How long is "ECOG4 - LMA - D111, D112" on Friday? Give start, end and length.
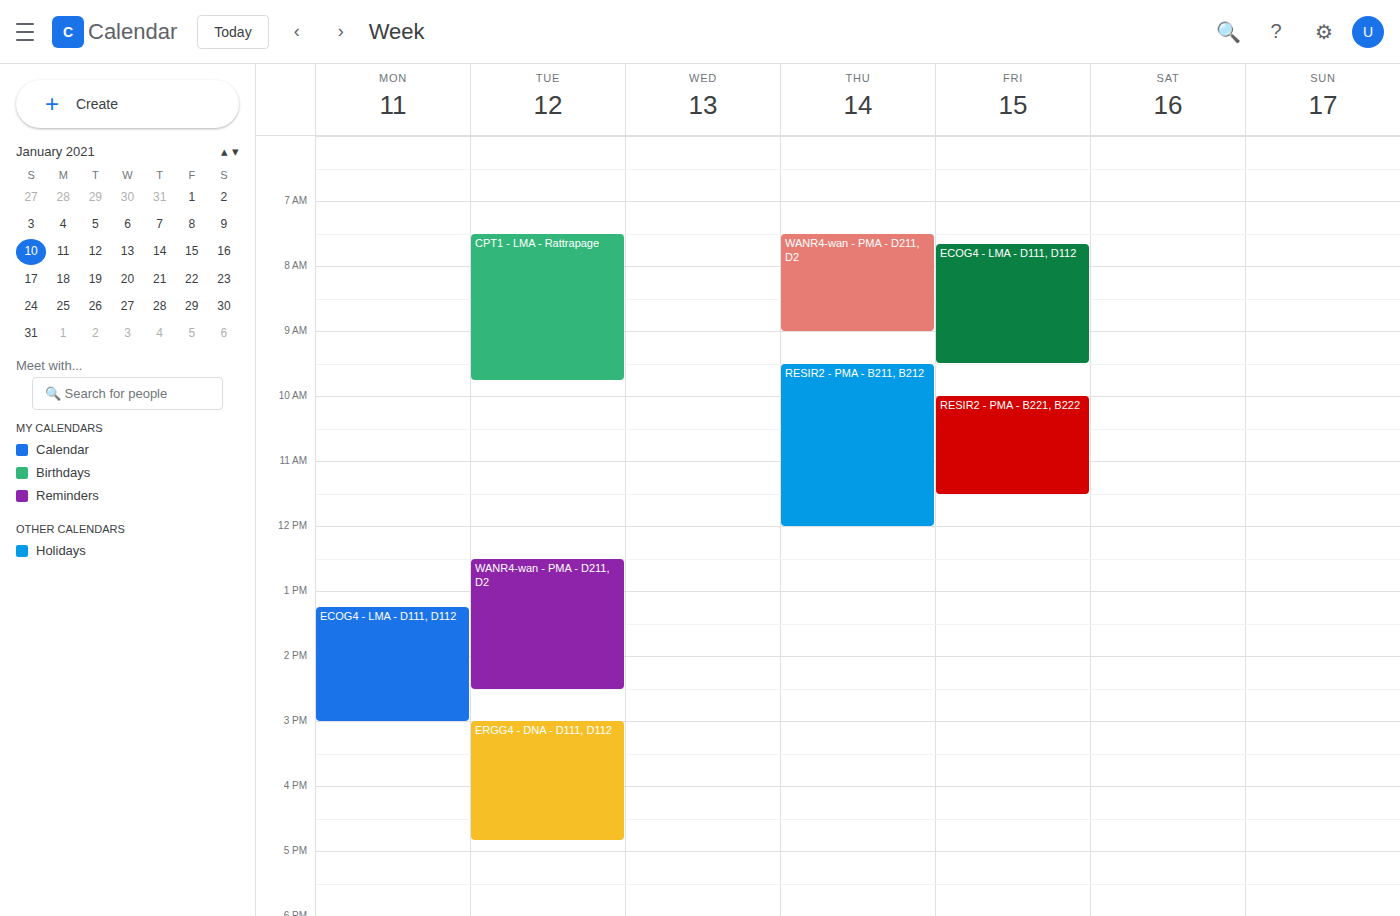
7:40 AM to 9:30 AM, 1 hour 50 minutes